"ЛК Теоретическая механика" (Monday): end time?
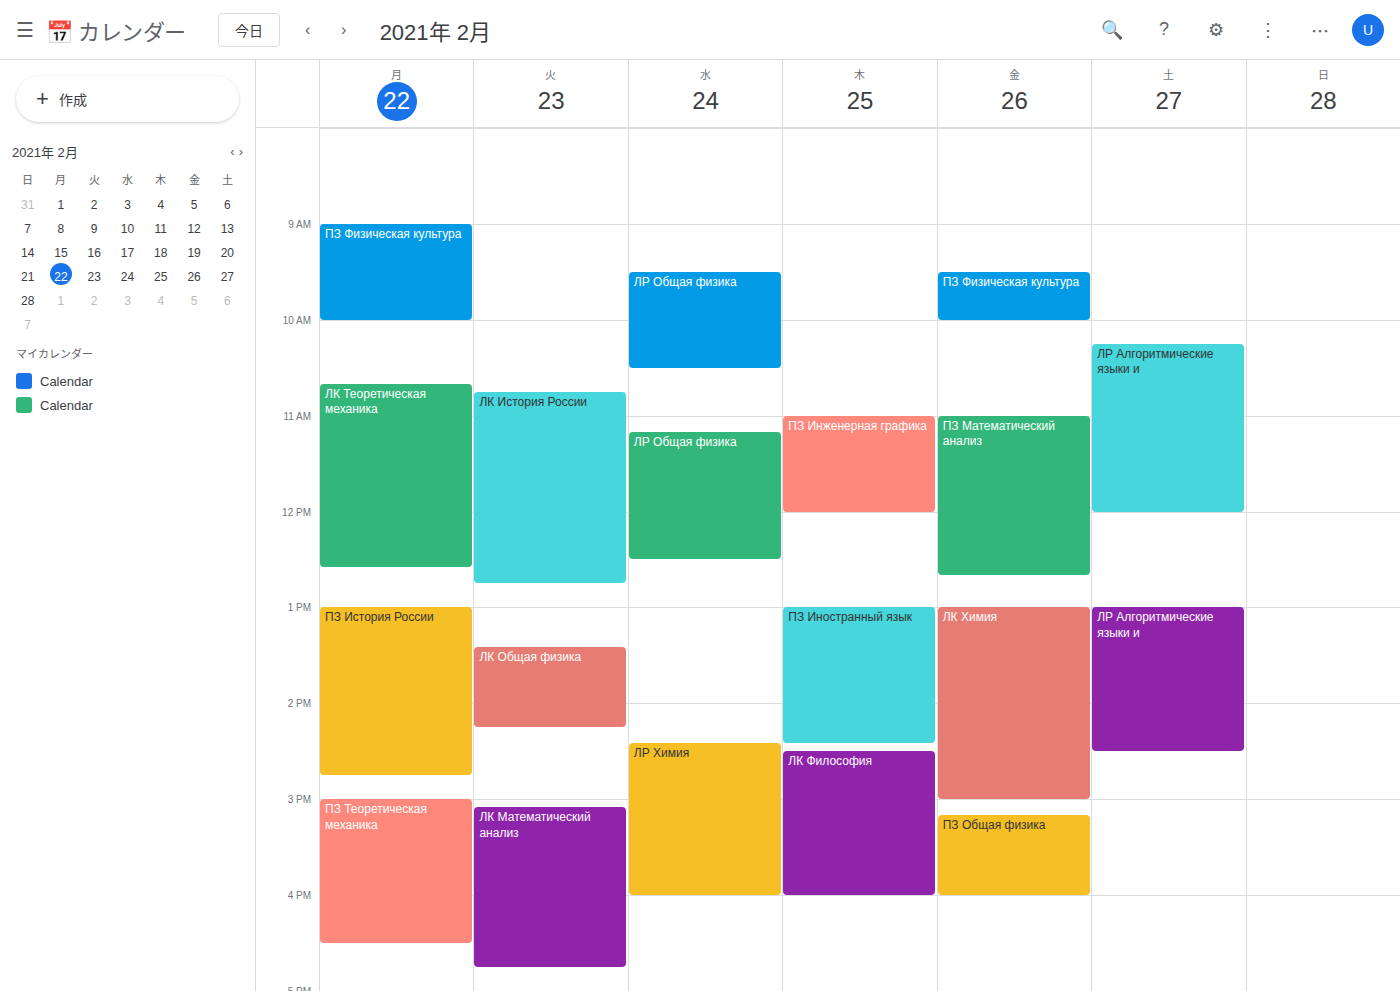
12:35